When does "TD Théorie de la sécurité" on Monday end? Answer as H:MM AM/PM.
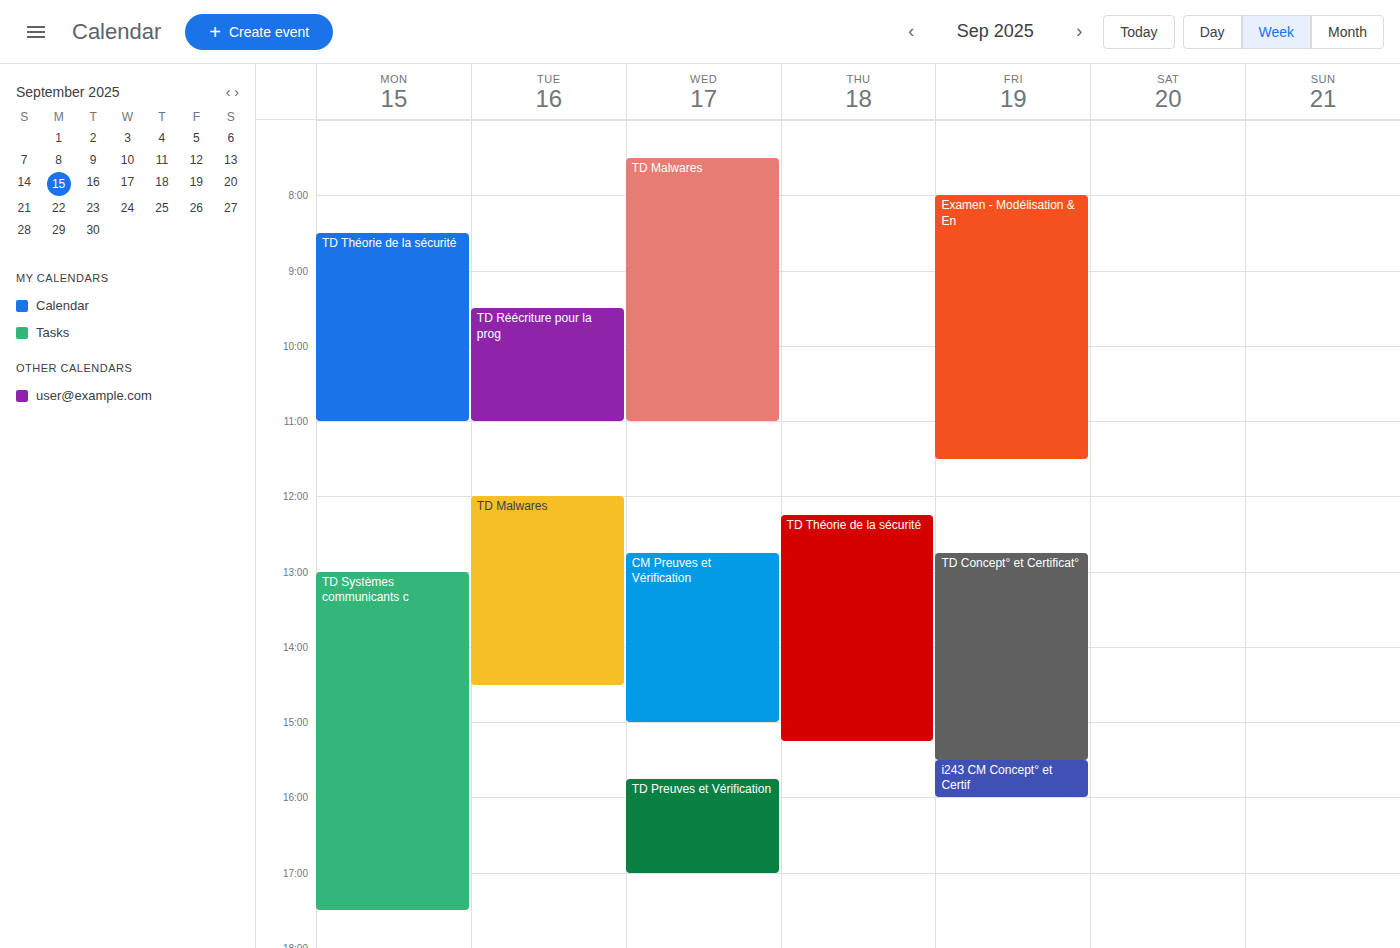
11:00 AM